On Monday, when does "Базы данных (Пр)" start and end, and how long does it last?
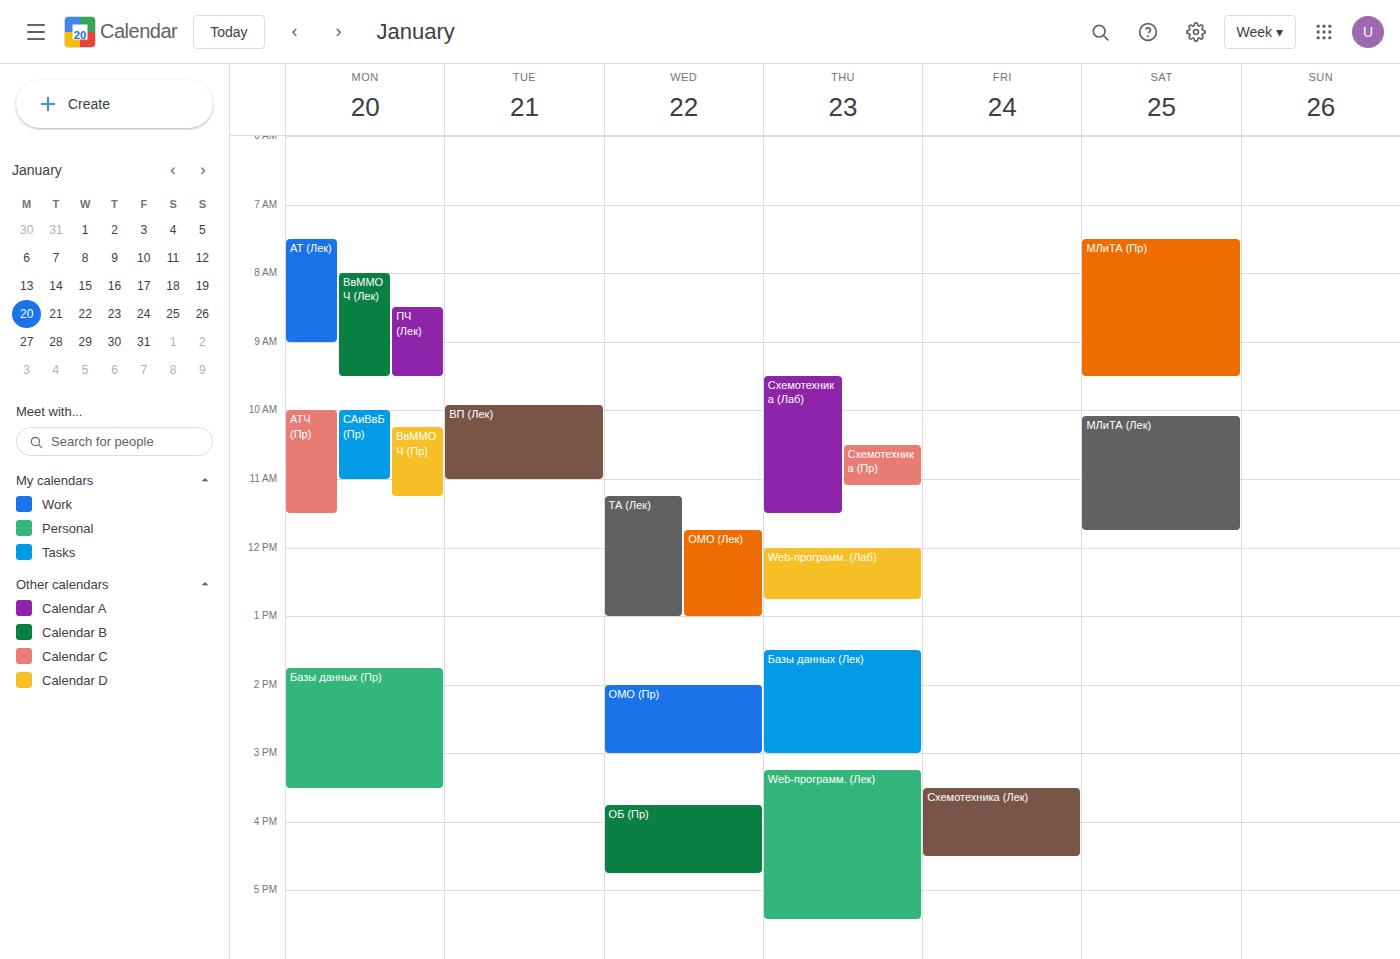
1:45 PM to 3:30 PM, 1 hour 45 minutes